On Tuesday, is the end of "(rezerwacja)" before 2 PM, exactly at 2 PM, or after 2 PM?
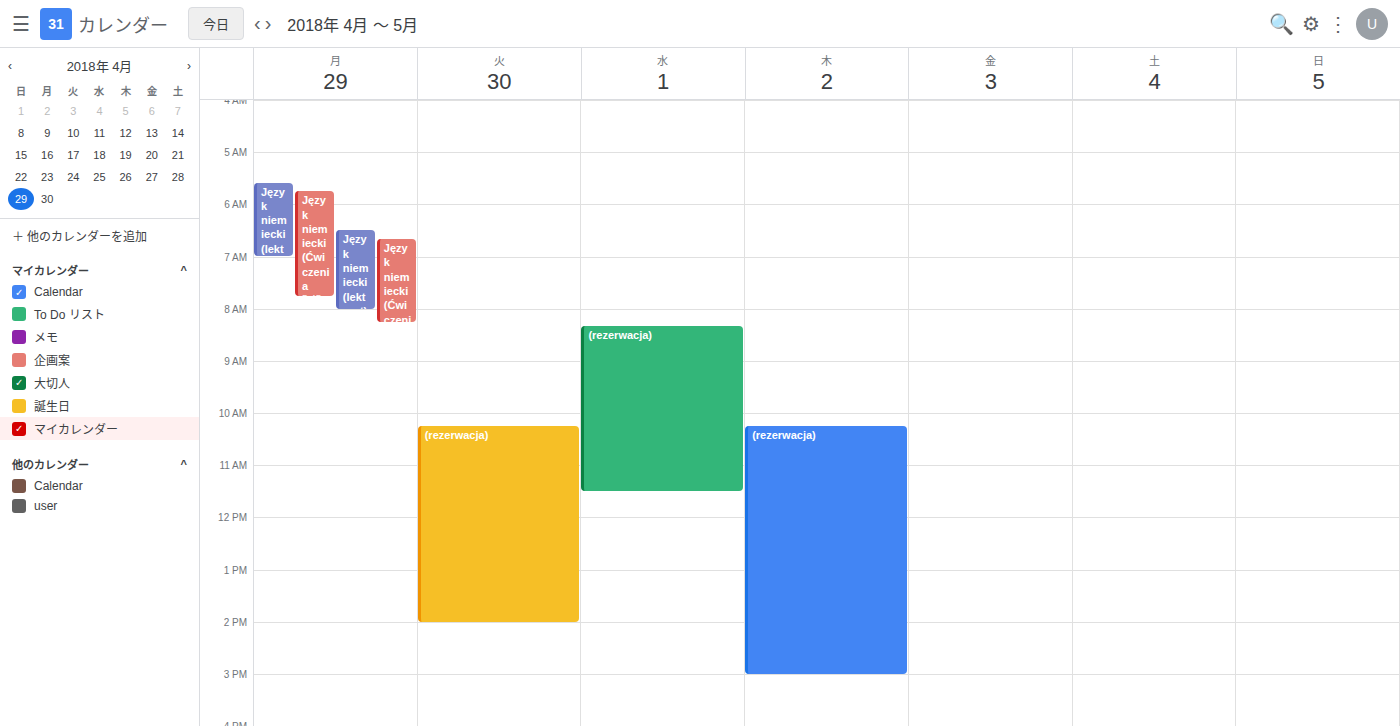
2:00 PM -- exactly at 2 PM, on the 2 PM line.